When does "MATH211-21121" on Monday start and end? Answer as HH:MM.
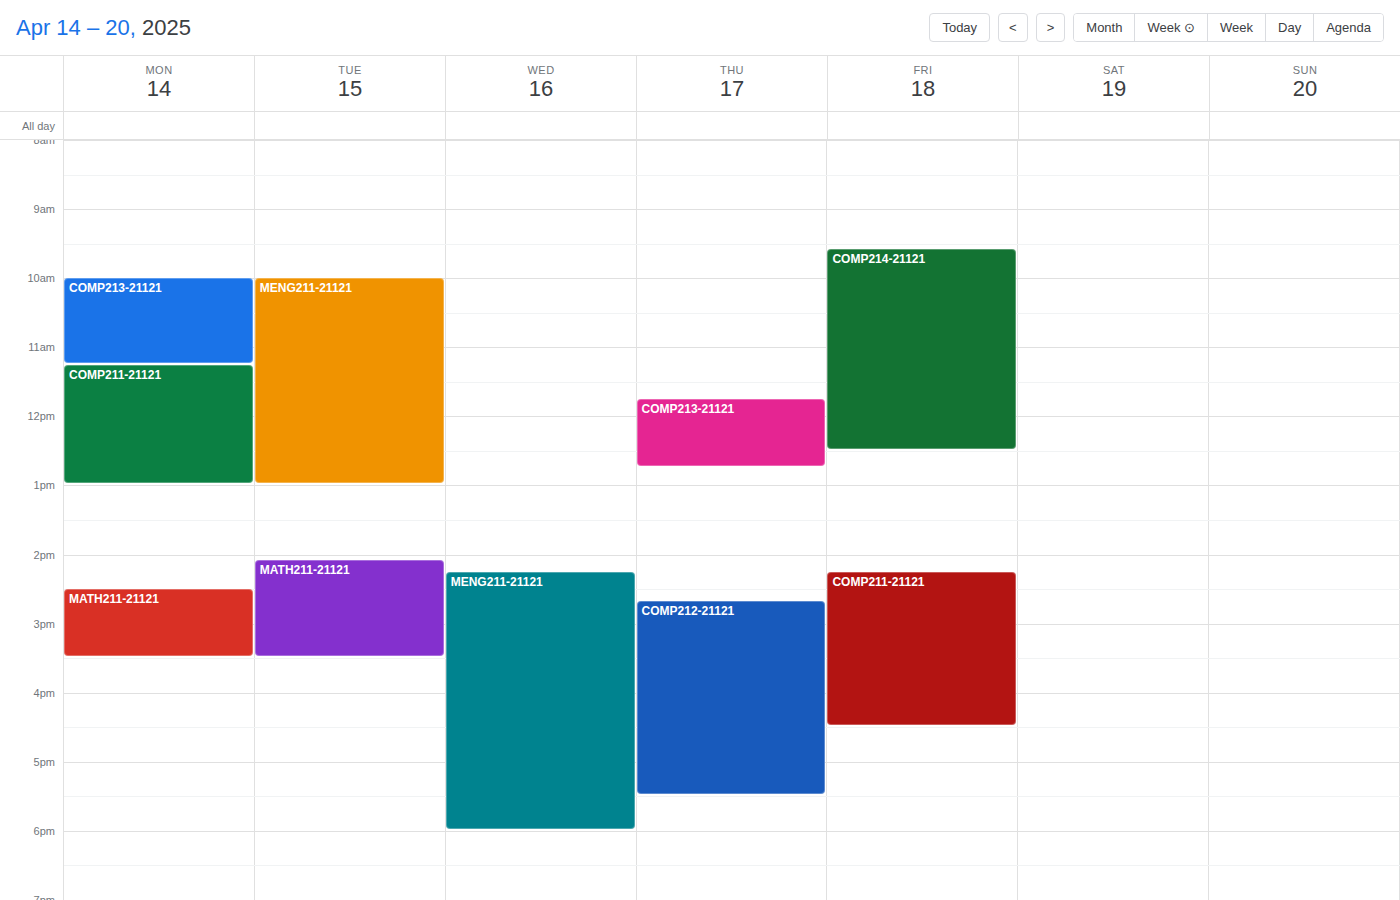
14:30 to 15:30